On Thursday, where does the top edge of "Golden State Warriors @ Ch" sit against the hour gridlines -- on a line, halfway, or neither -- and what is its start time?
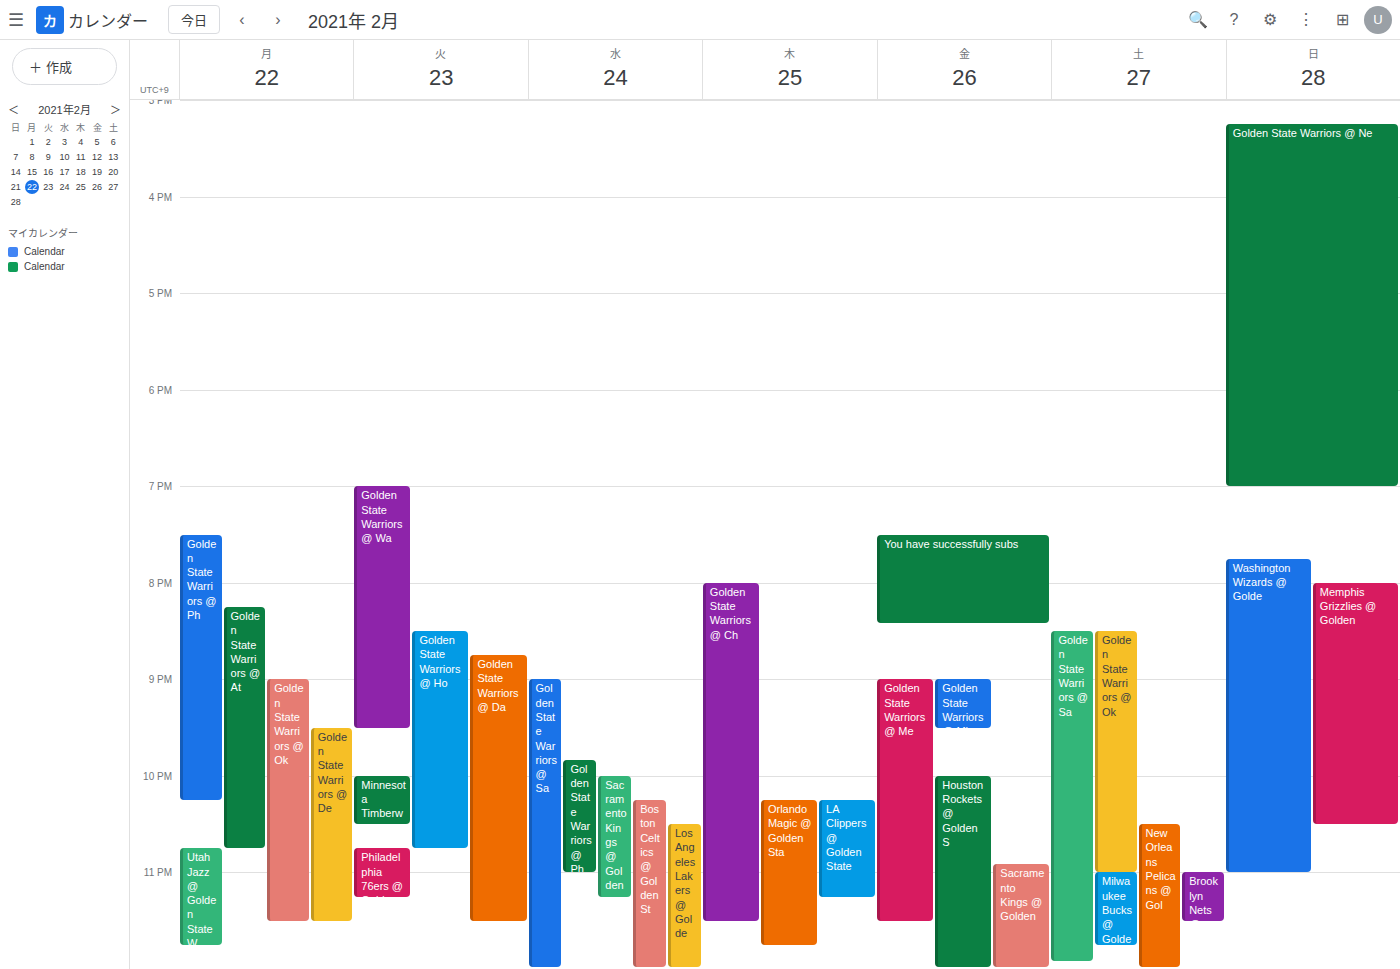
8:00 PM -- exactly on the 8 PM line.